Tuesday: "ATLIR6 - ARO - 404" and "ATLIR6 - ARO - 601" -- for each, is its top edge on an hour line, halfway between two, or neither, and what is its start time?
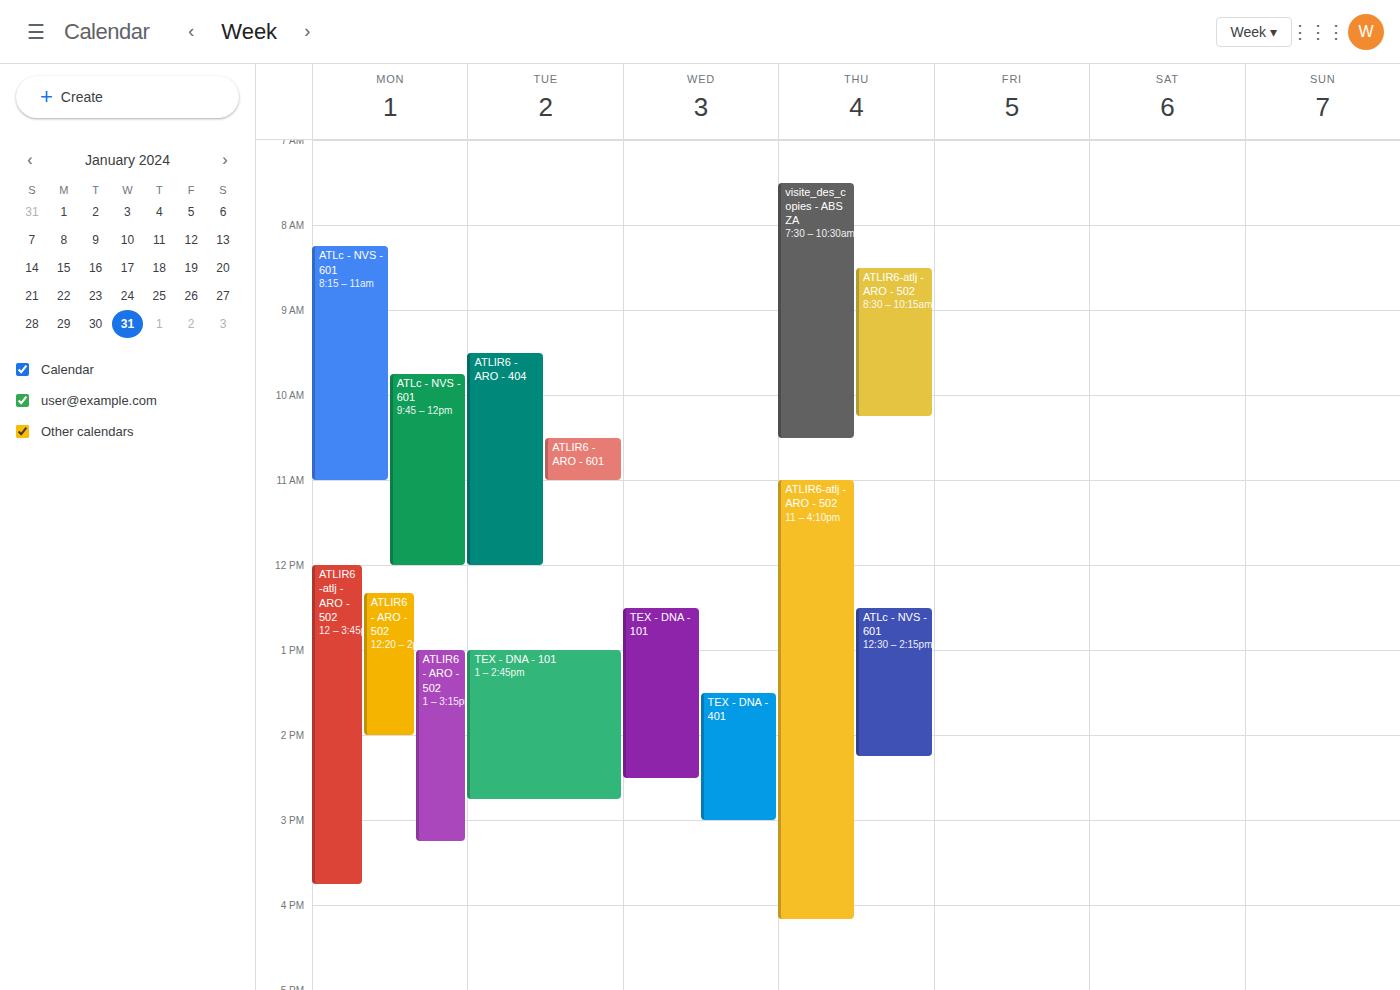
"ATLIR6 - ARO - 404": 9:30 AM, halfway between the 9 AM and 10 AM lines. "ATLIR6 - ARO - 601": 10:30 AM, halfway between the 10 AM and 11 AM lines.